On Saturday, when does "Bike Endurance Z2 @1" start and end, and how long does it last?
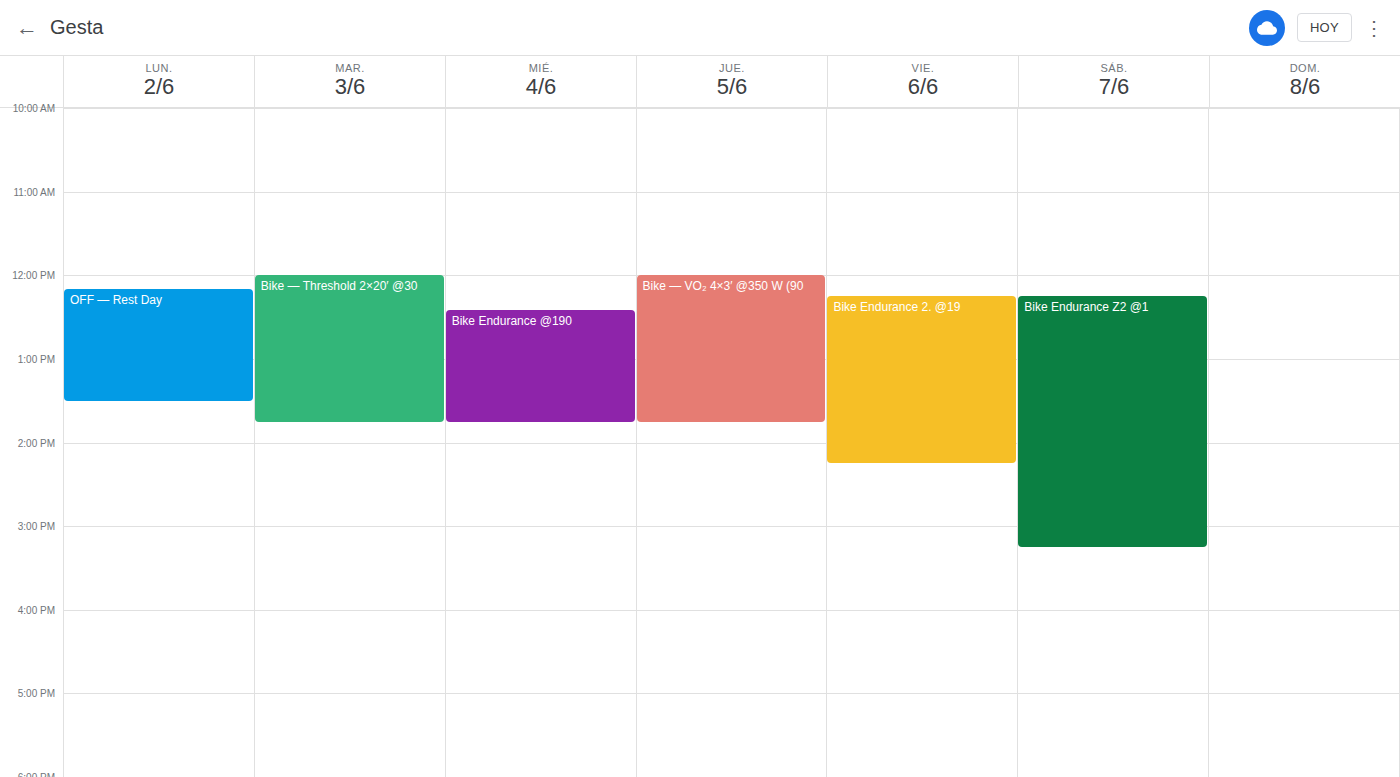
12:15 PM to 3:15 PM, 3 hours